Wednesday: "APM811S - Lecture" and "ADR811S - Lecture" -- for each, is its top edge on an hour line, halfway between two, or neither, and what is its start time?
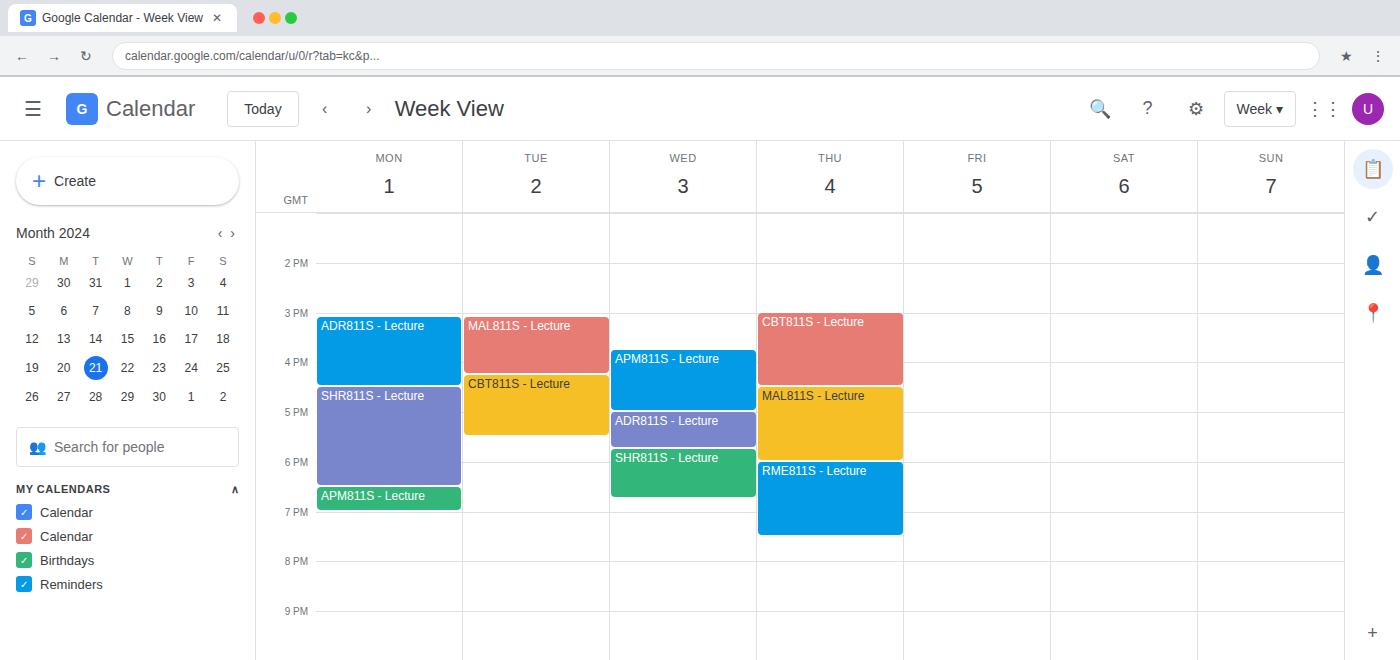
"APM811S - Lecture": 3:45 PM, neither: three quarters of the way from the 3 PM line to the 4 PM line. "ADR811S - Lecture": 5:00 PM, exactly on the 5 PM line.